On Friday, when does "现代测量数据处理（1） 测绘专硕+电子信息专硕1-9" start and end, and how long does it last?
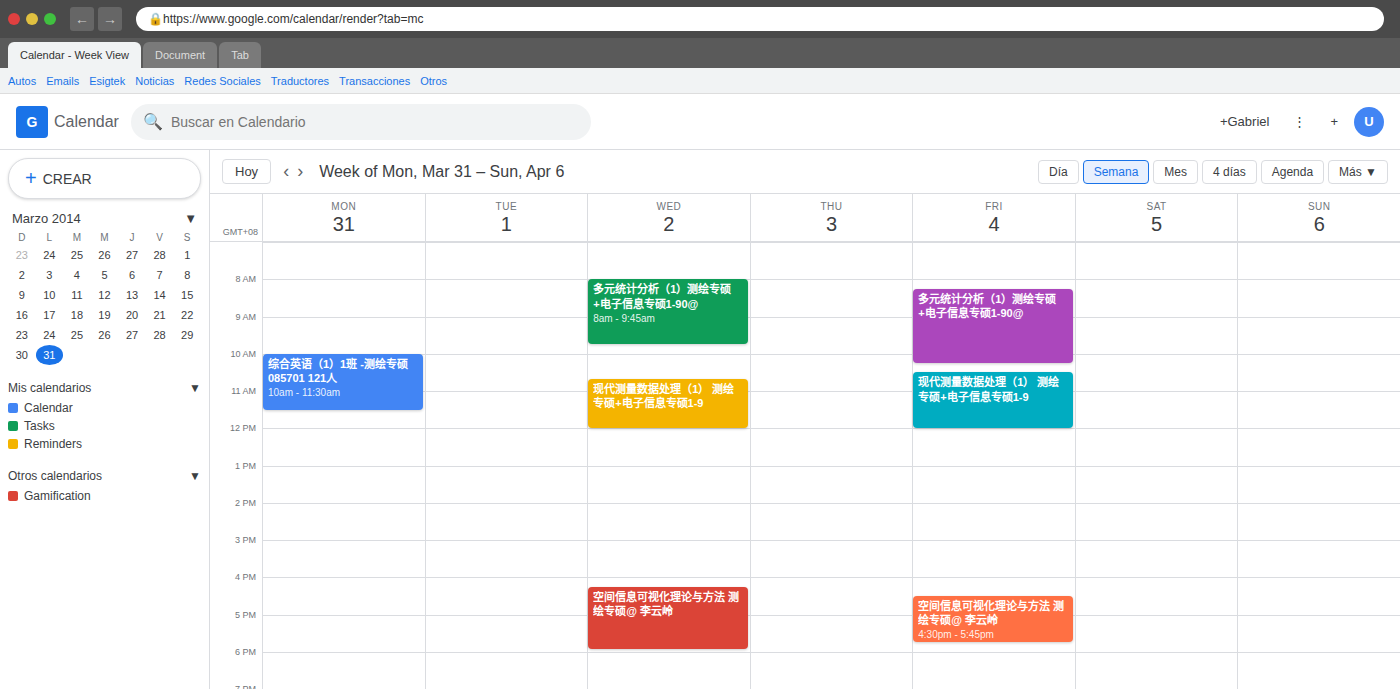
10:30 AM to 12:00 PM, 1 hour 30 minutes